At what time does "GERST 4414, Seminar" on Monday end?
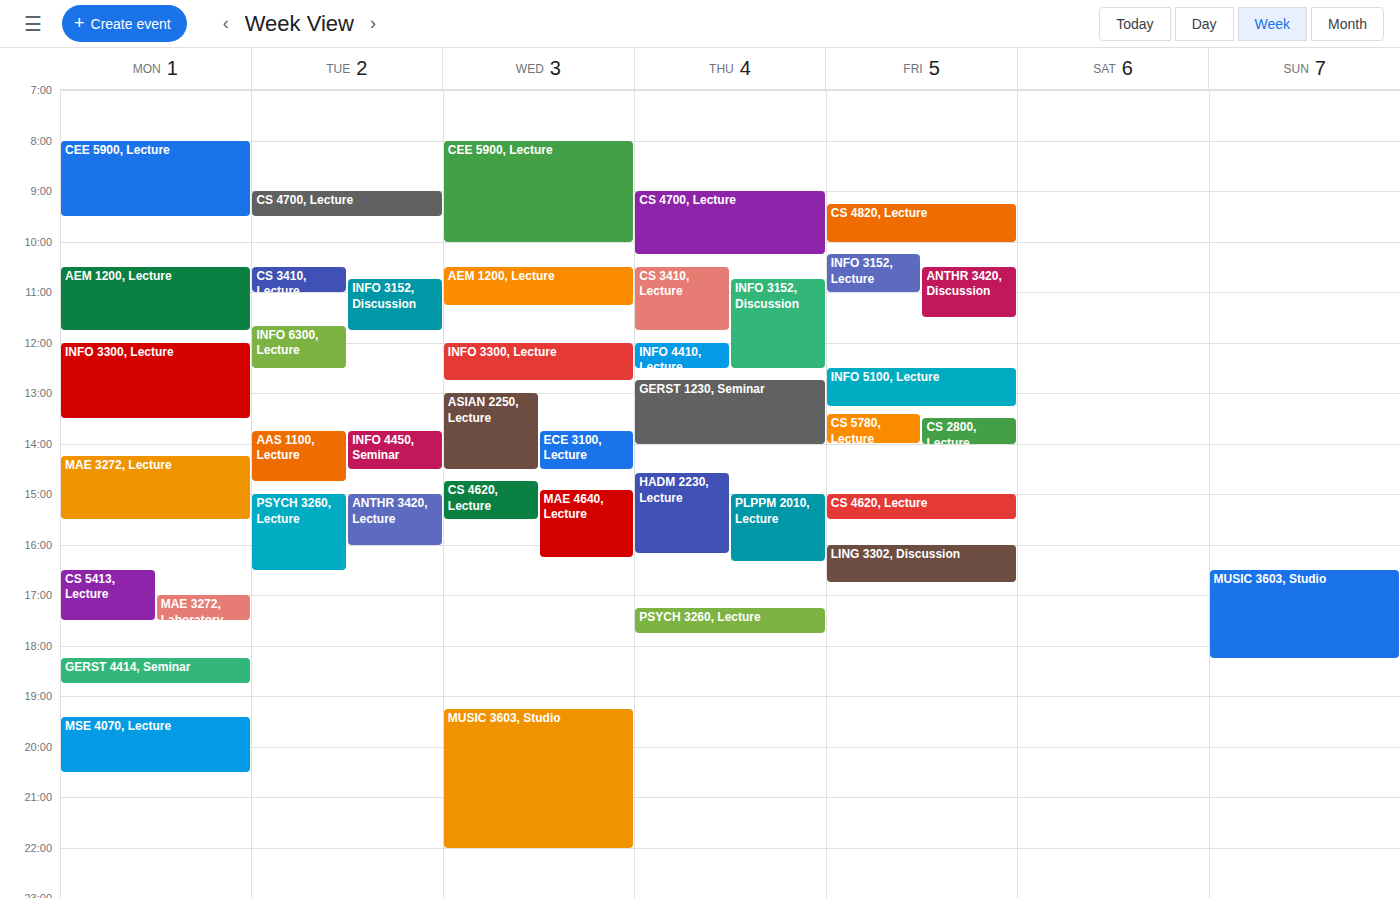
6:45 PM